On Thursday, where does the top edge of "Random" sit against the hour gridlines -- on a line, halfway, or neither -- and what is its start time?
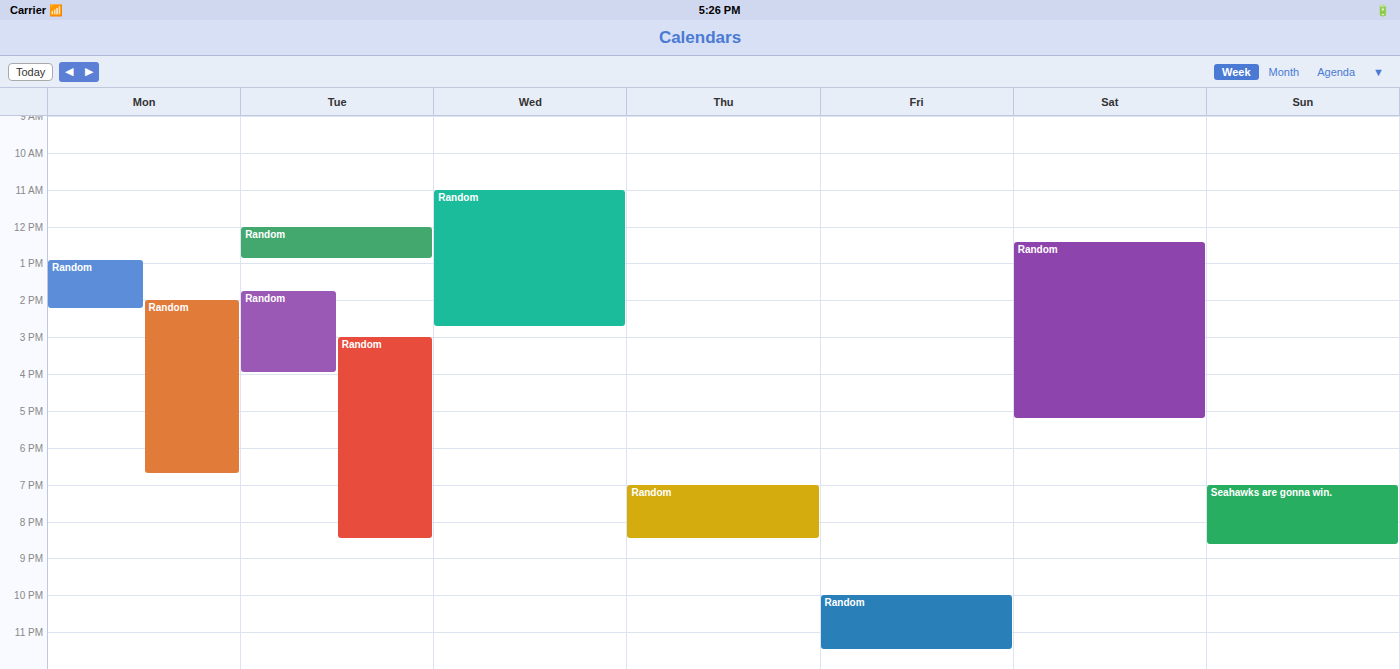
7:00 PM -- exactly on the 7 PM line.